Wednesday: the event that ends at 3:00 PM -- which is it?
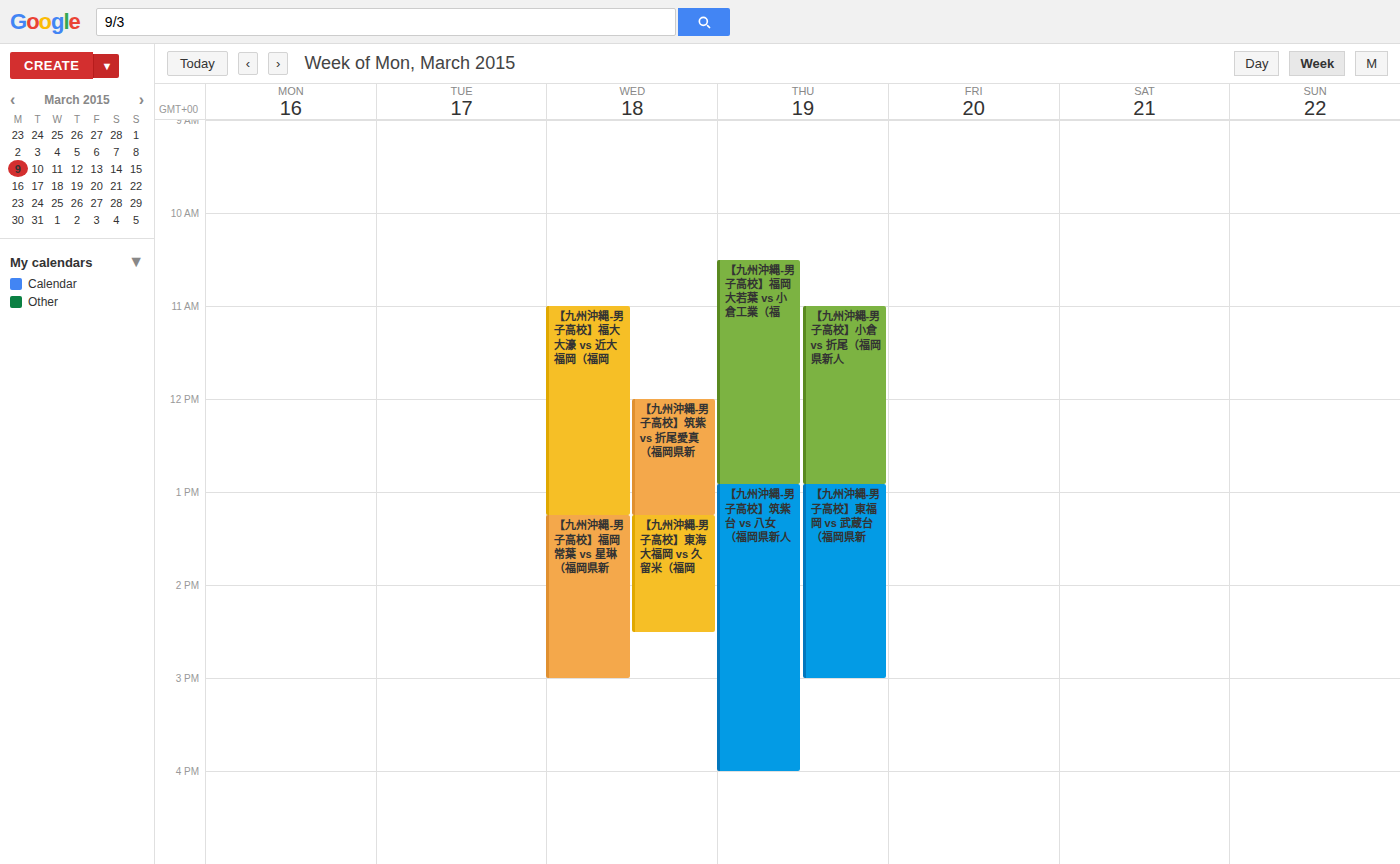
"【九州沖縄-男子高校】福岡常葉 vs 星琳（福岡県新"